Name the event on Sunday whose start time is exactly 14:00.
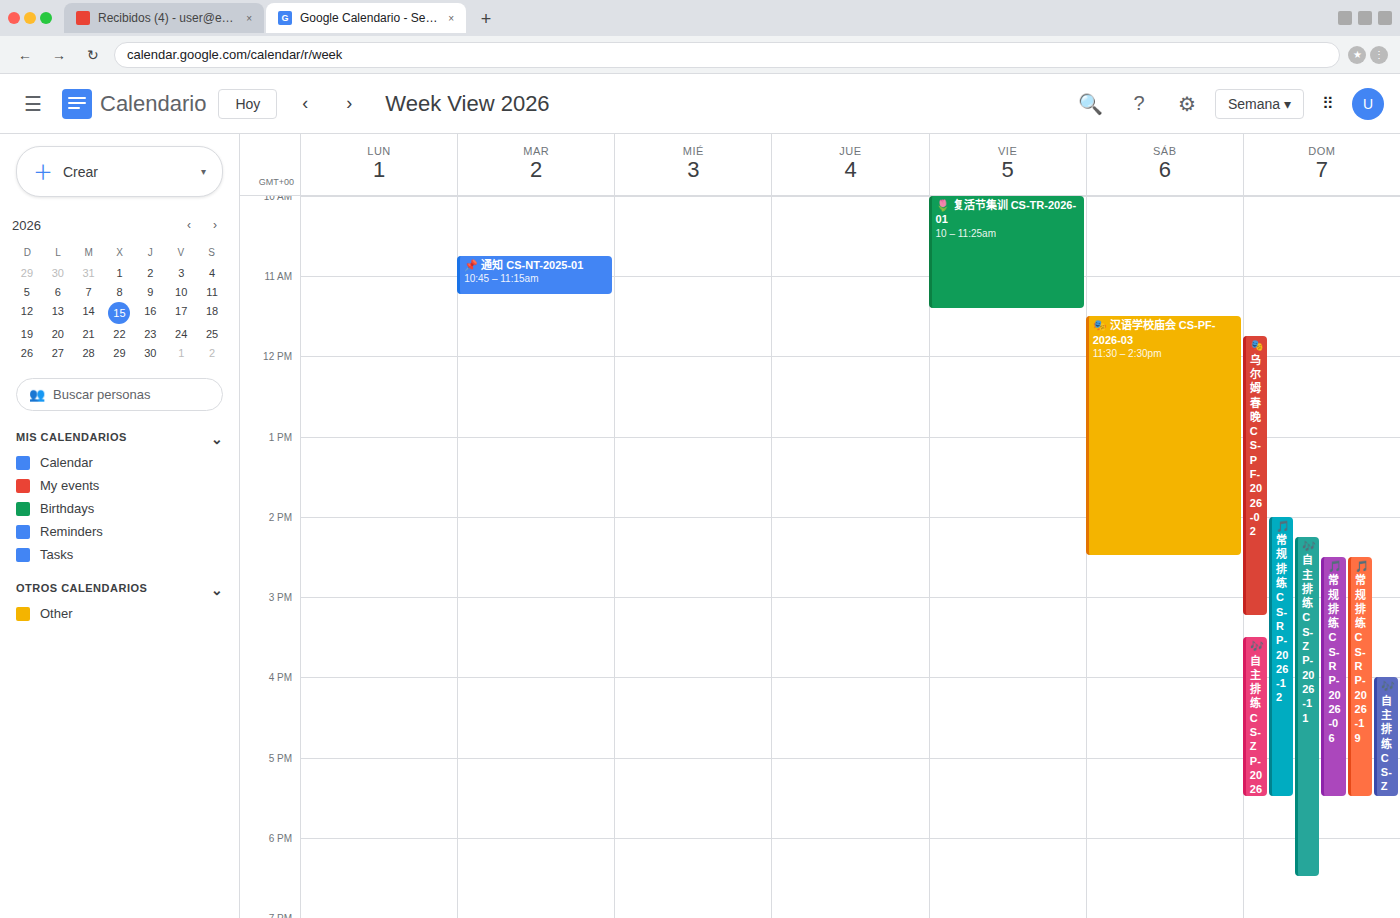
"🎵 常规排练 CS-RP-2026-12"